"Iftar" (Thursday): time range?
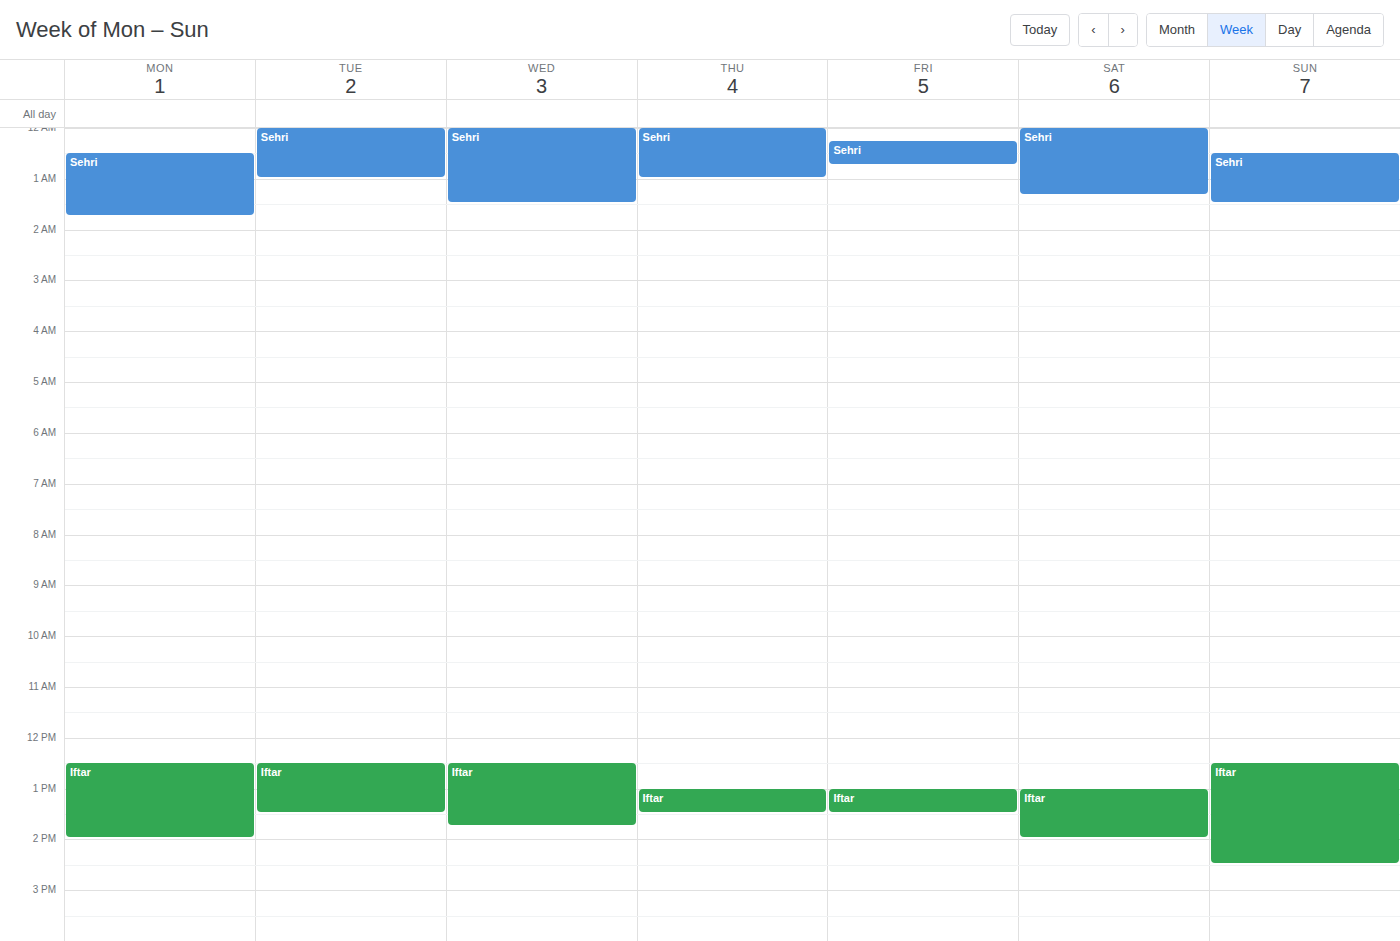
1:00 PM to 1:30 PM